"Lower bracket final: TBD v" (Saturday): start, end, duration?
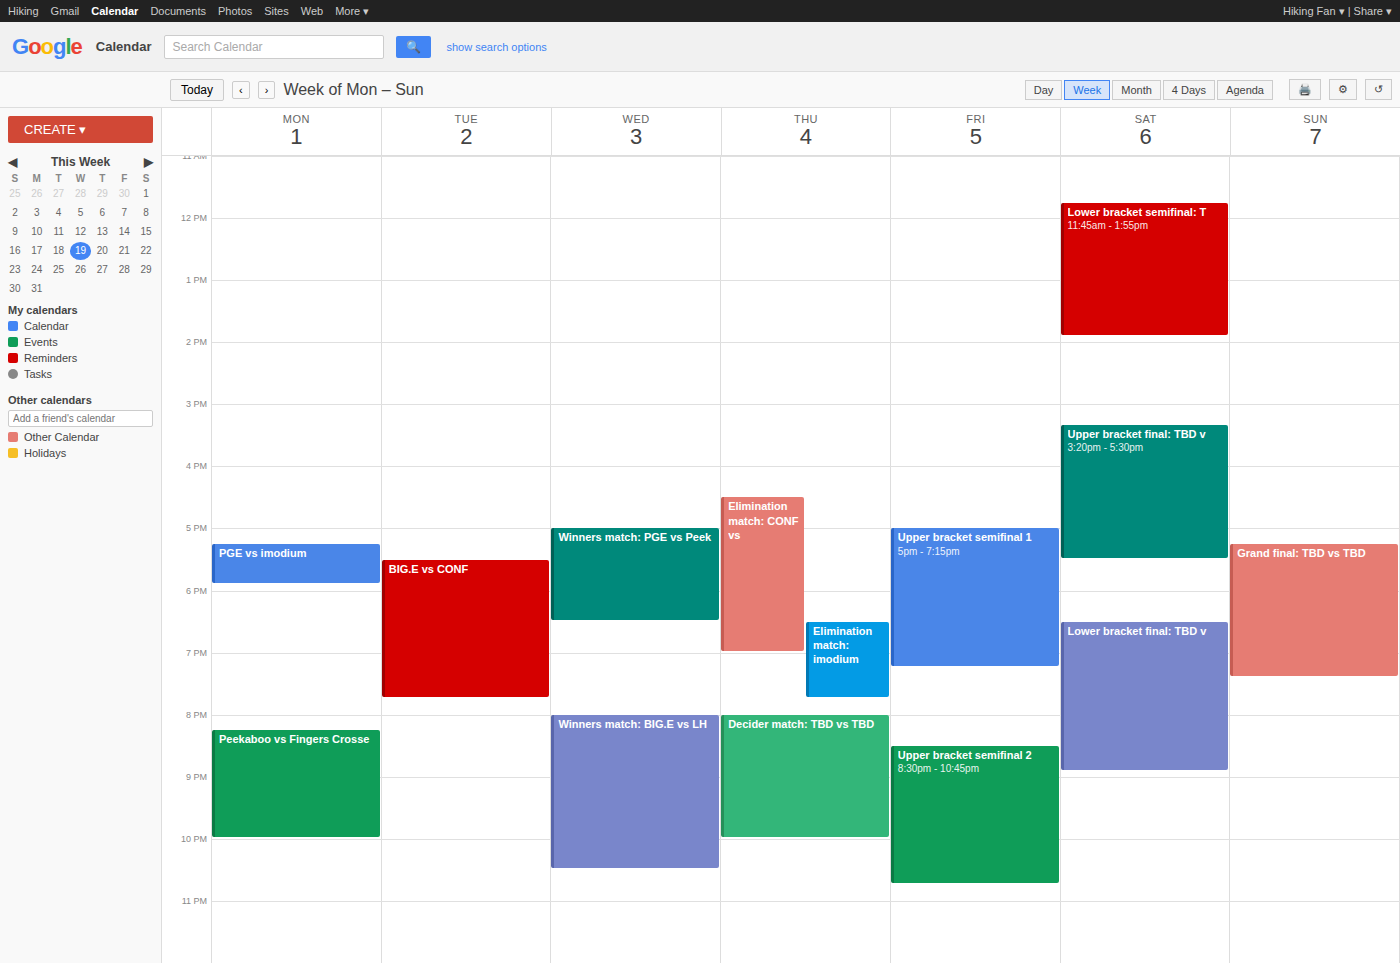
6:30 PM to 8:55 PM, 2 hours 25 minutes